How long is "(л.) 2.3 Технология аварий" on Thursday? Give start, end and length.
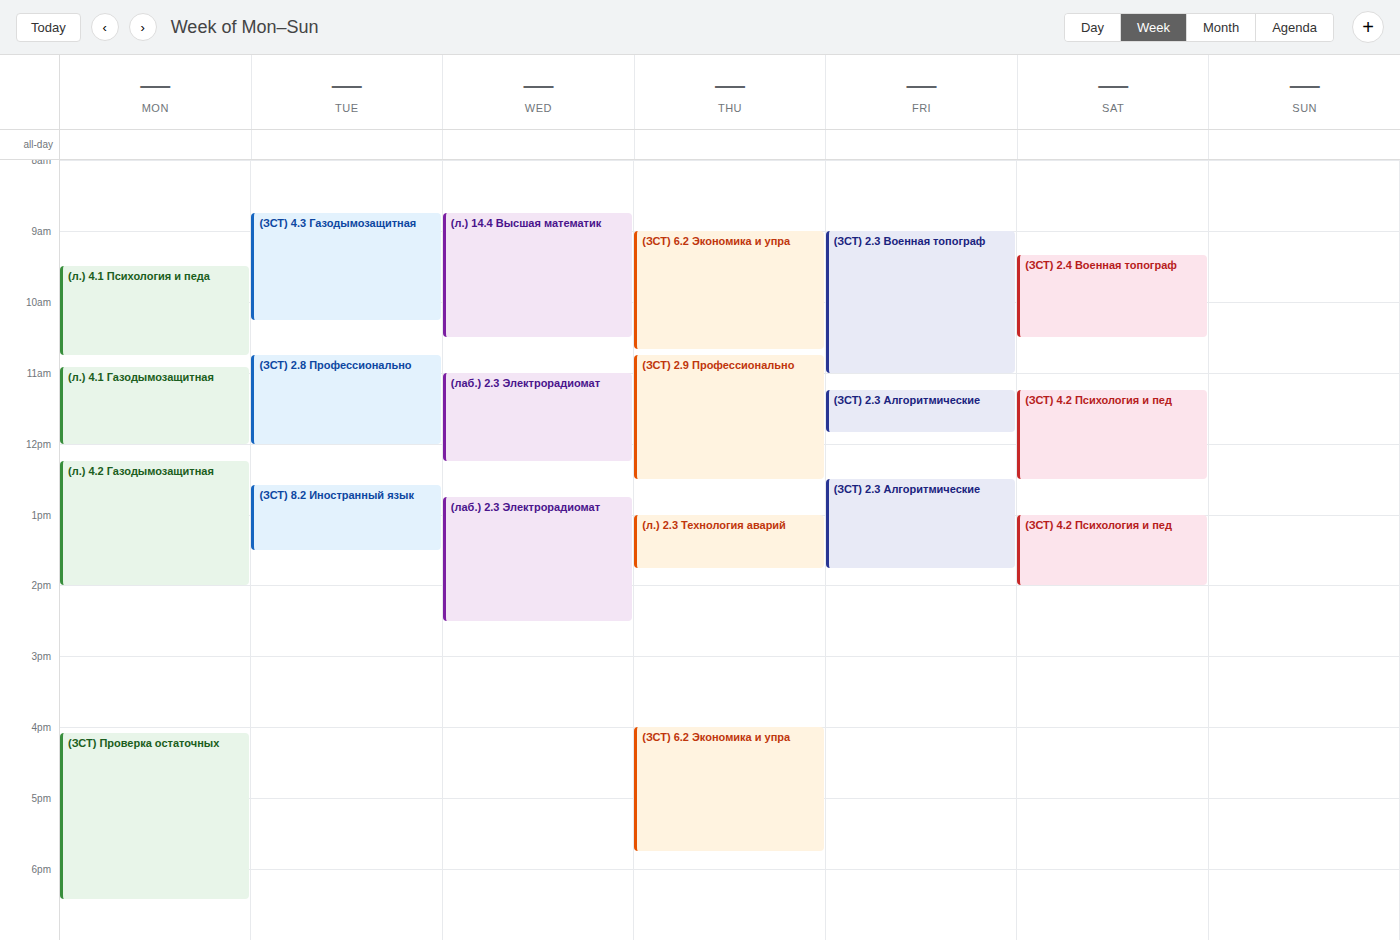
1:00 PM to 1:45 PM, 45 minutes